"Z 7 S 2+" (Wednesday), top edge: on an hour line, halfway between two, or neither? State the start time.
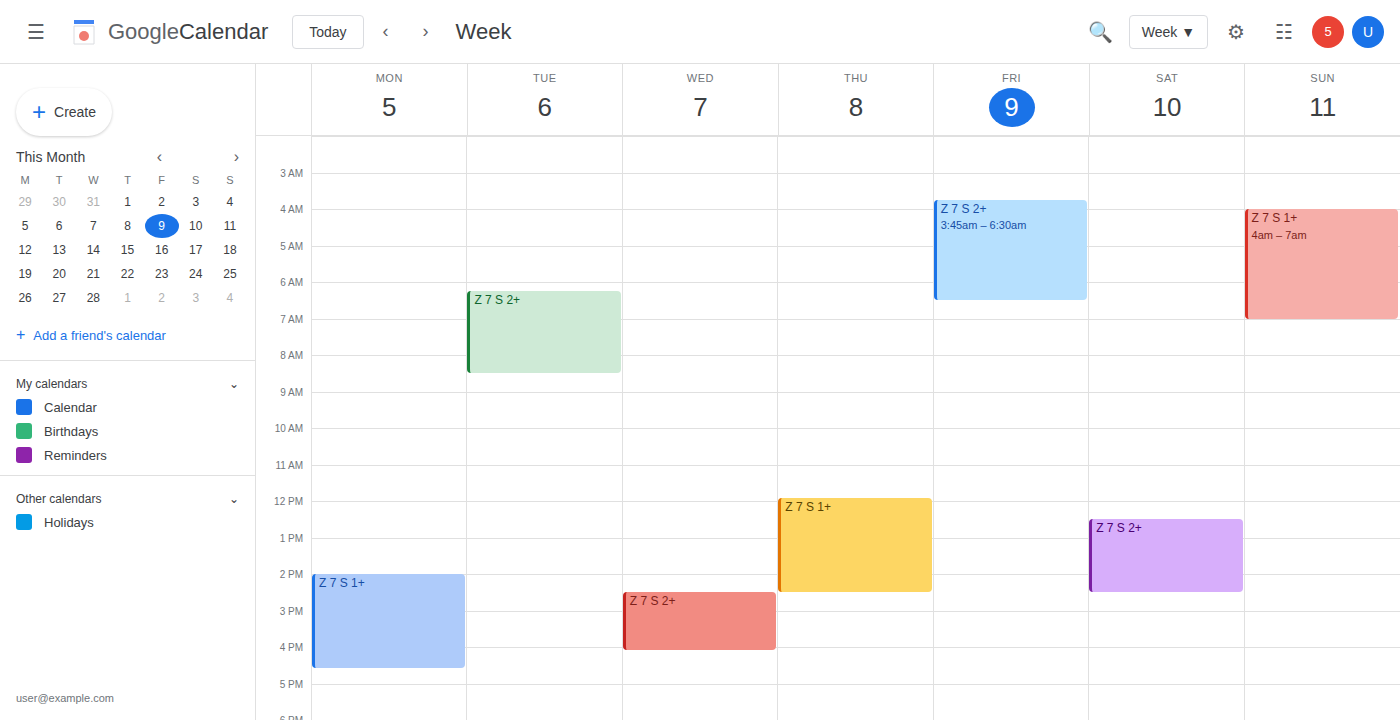
2:30 PM -- halfway between the 2 PM and 3 PM lines.